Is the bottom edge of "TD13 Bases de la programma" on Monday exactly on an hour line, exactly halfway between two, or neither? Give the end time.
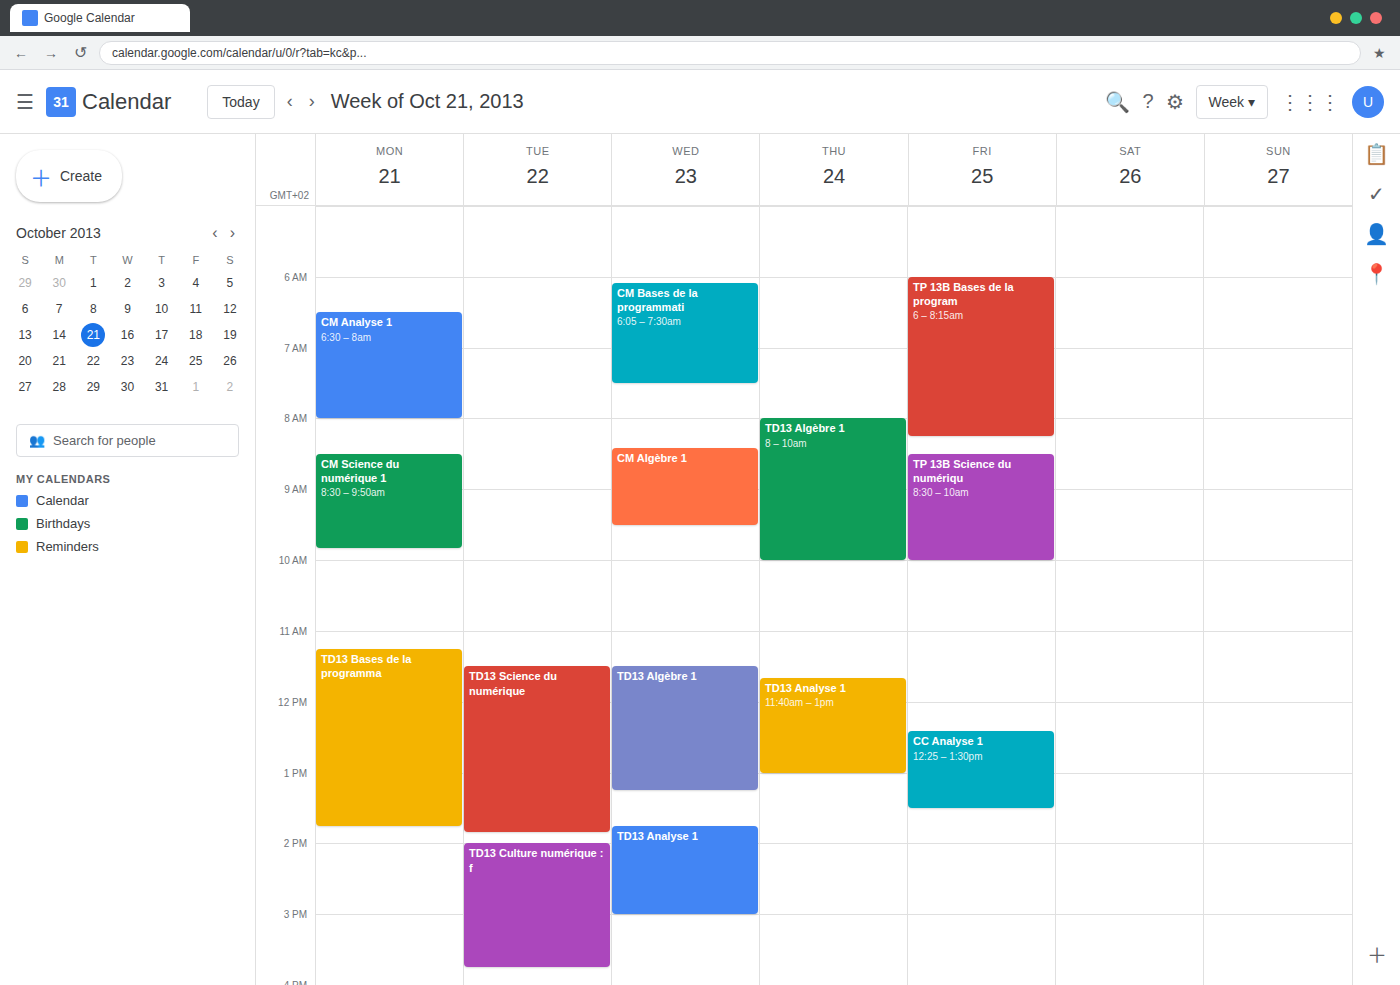
13:45 -- neither: three quarters of the way from the 13:00 line to the 14:00 line.